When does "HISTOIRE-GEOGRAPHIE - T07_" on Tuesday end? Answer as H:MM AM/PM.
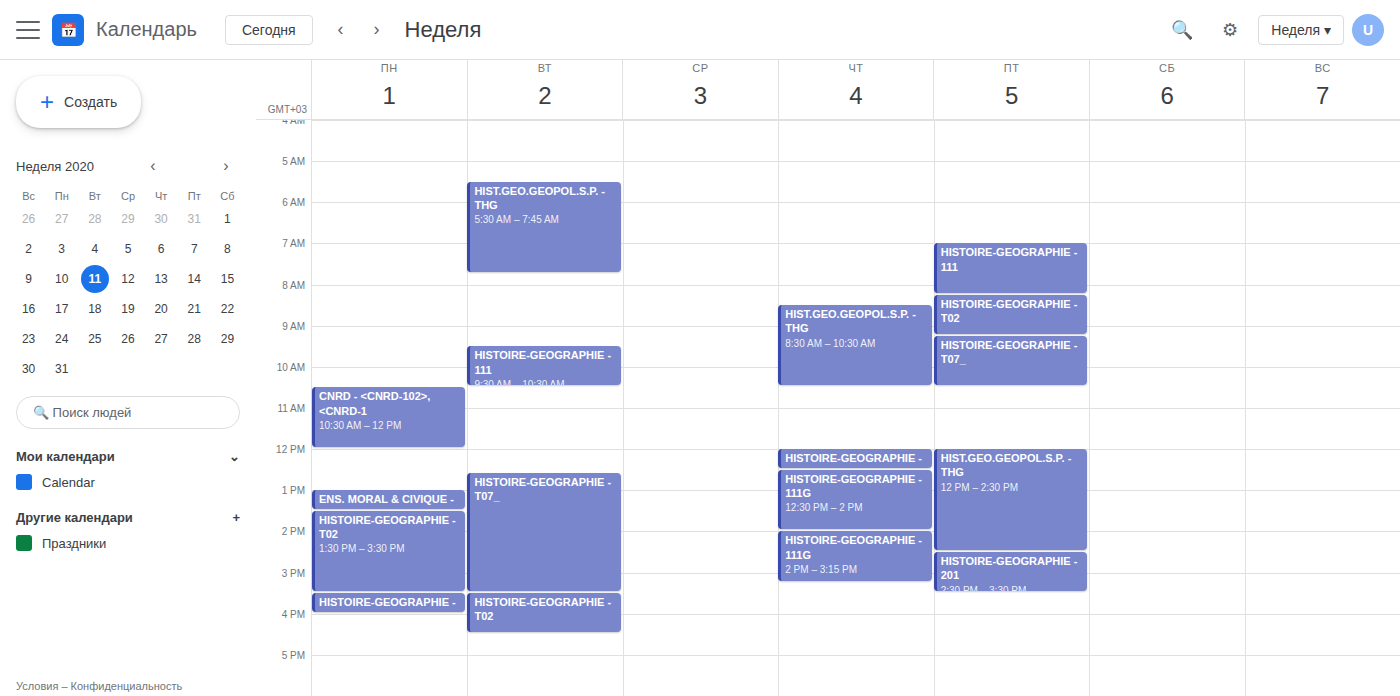
3:30 PM